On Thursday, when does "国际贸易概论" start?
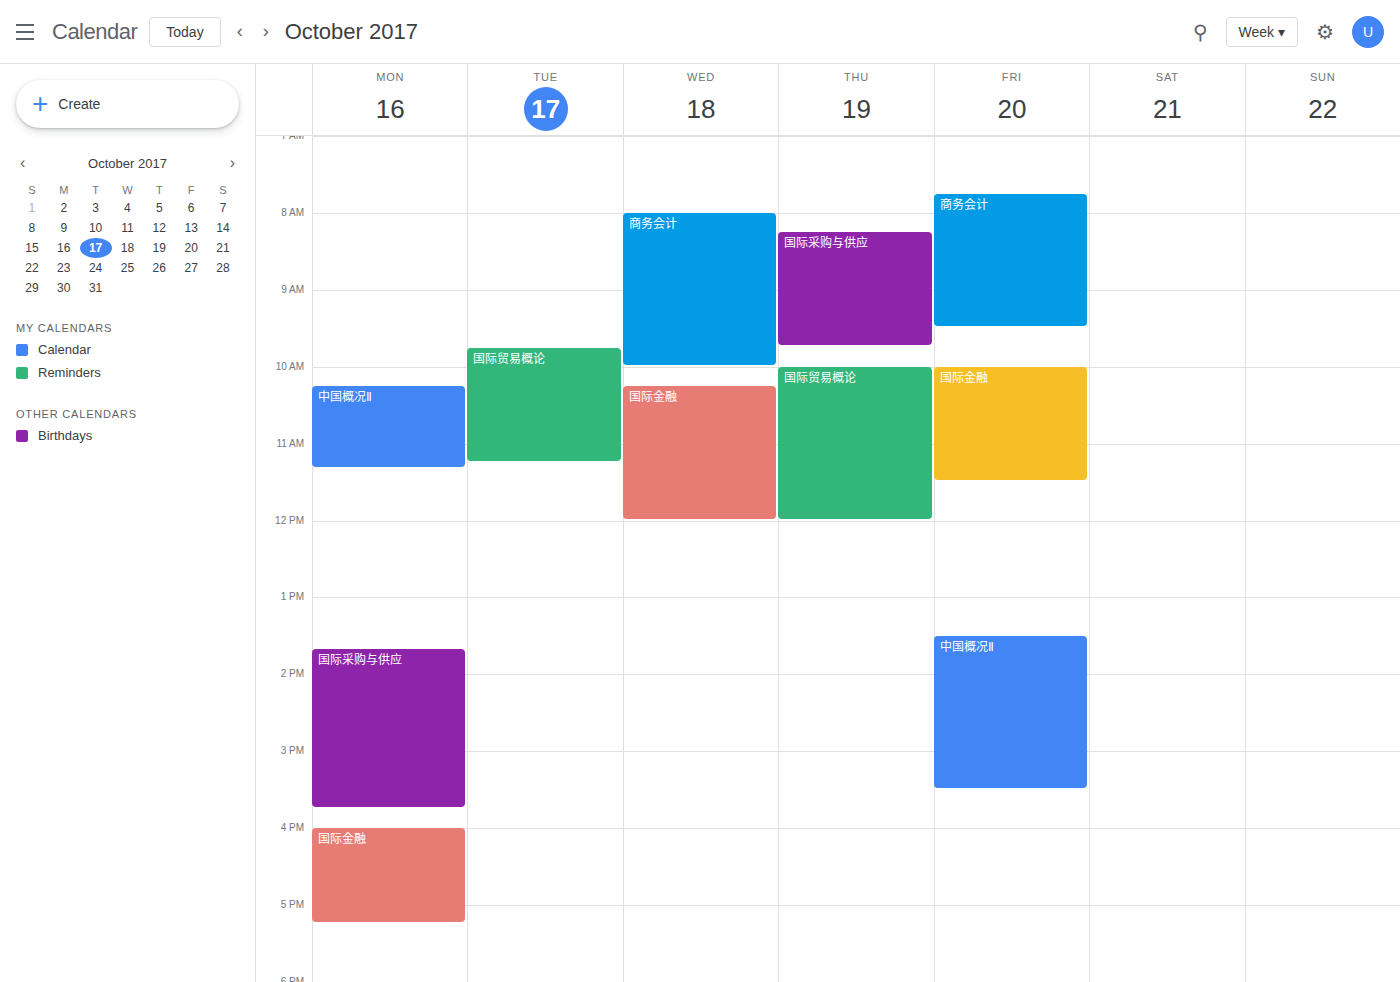
10:00 AM